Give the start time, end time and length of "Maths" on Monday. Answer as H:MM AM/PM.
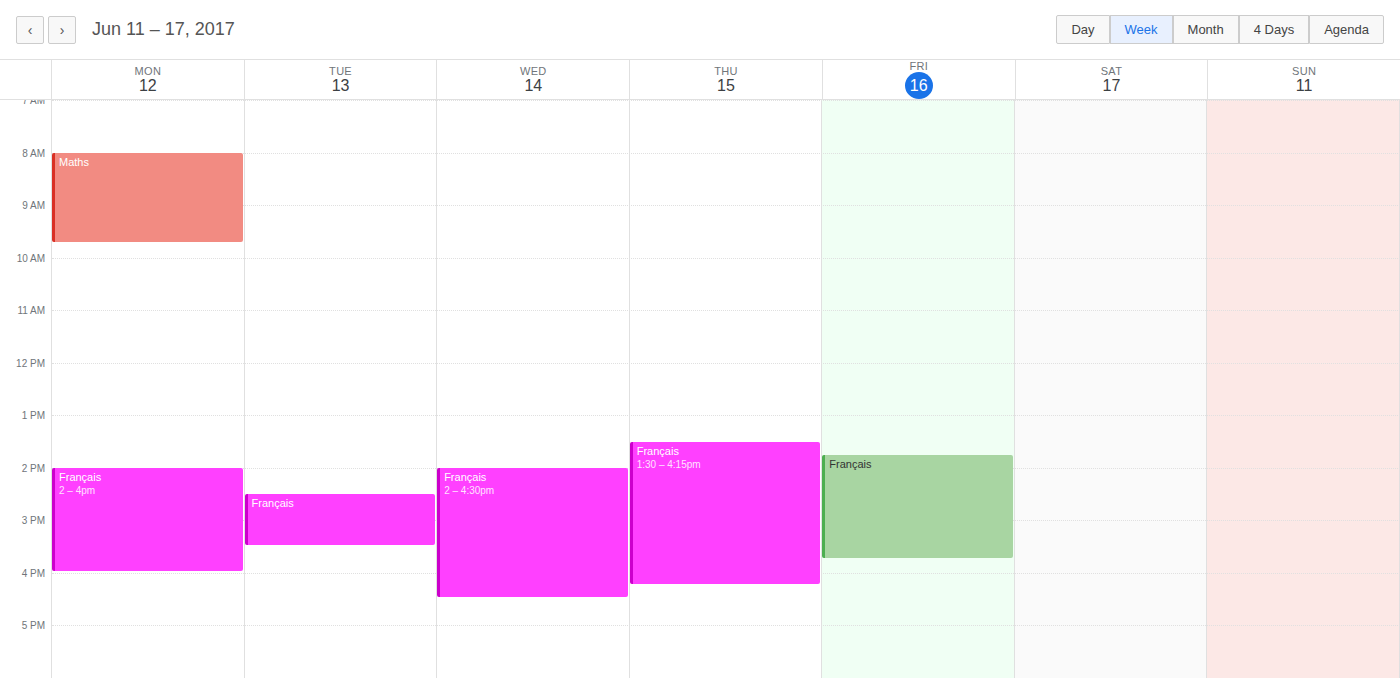
8:00 AM to 9:45 AM, 1 hour 45 minutes